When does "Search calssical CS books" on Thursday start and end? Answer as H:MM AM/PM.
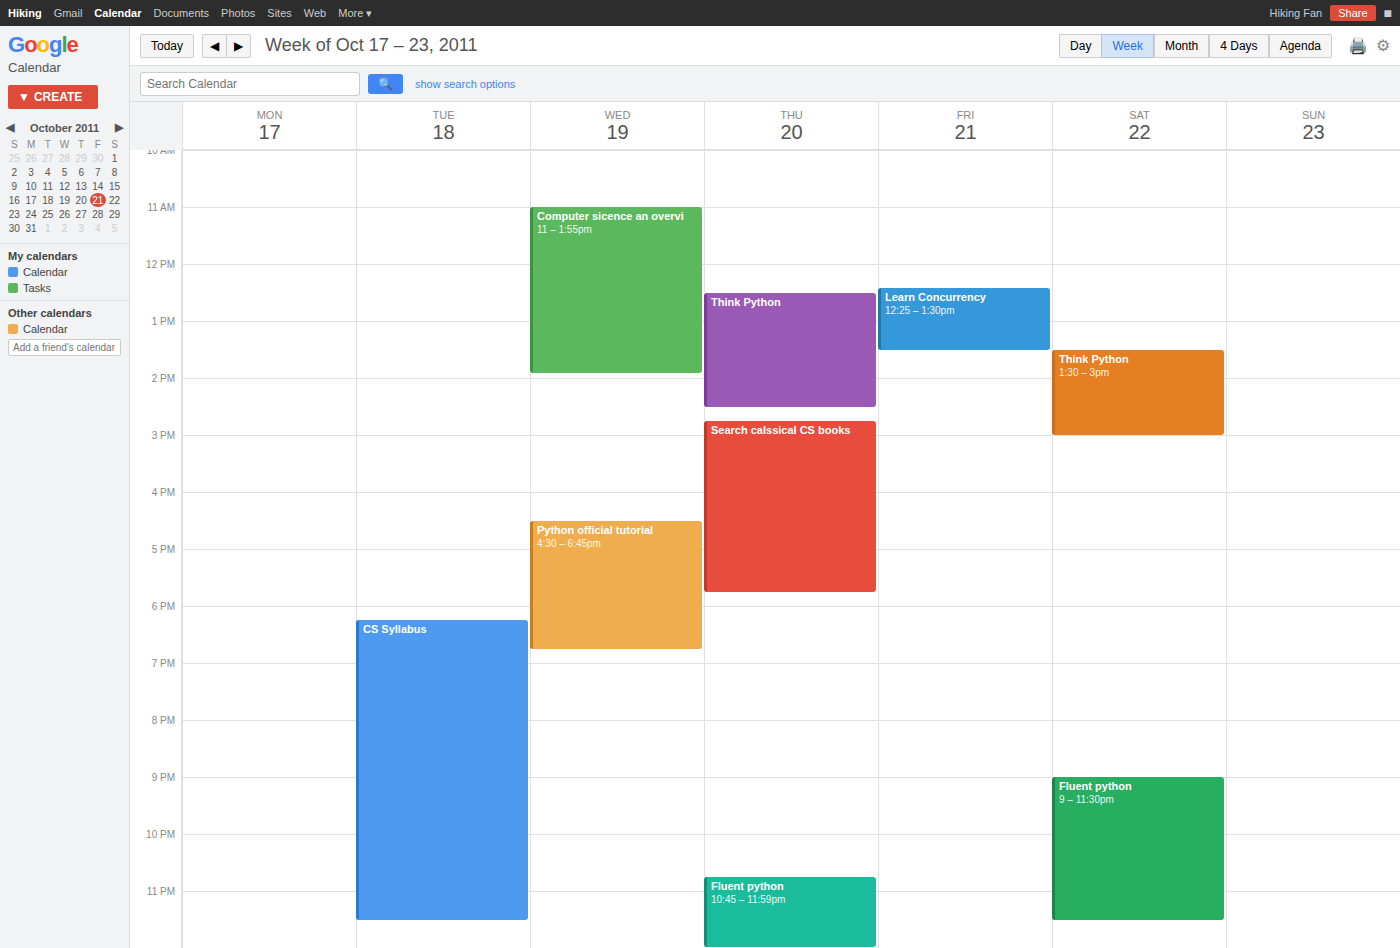
2:45 PM to 5:45 PM